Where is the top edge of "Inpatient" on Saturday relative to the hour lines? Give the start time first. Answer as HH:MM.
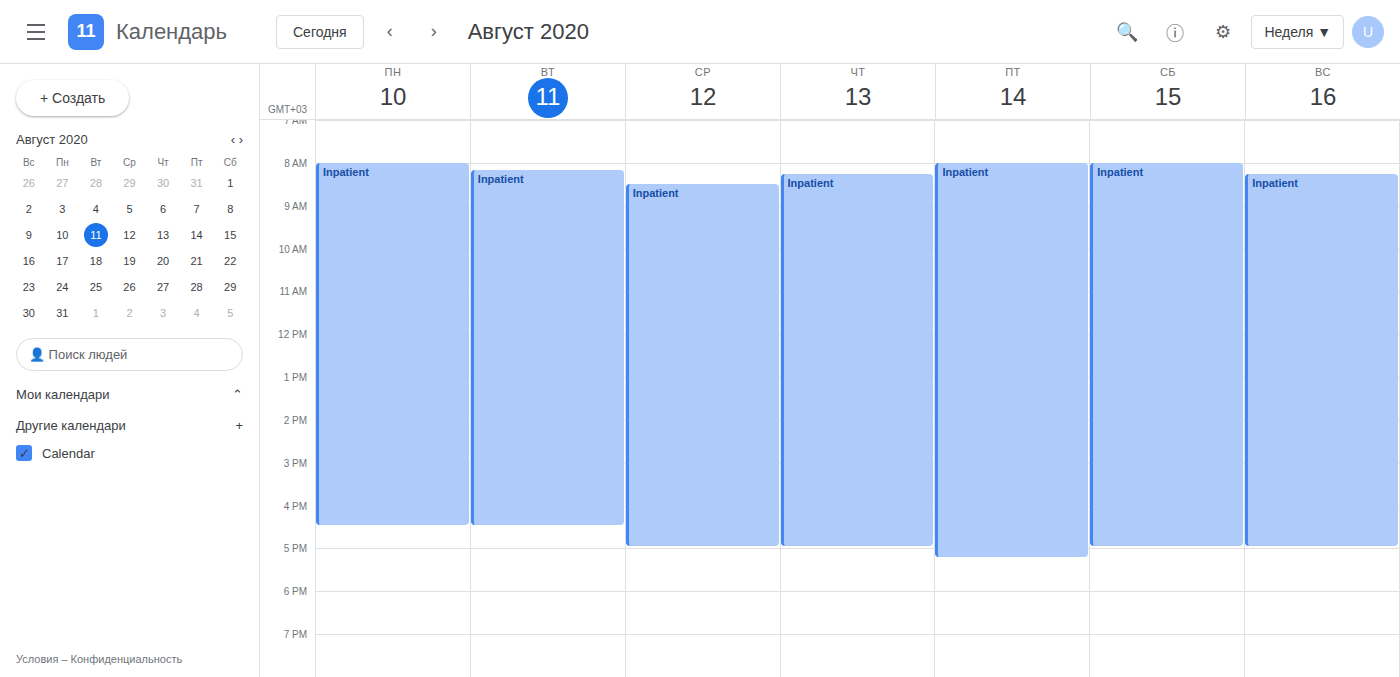
08:00 -- exactly on the 08:00 line.